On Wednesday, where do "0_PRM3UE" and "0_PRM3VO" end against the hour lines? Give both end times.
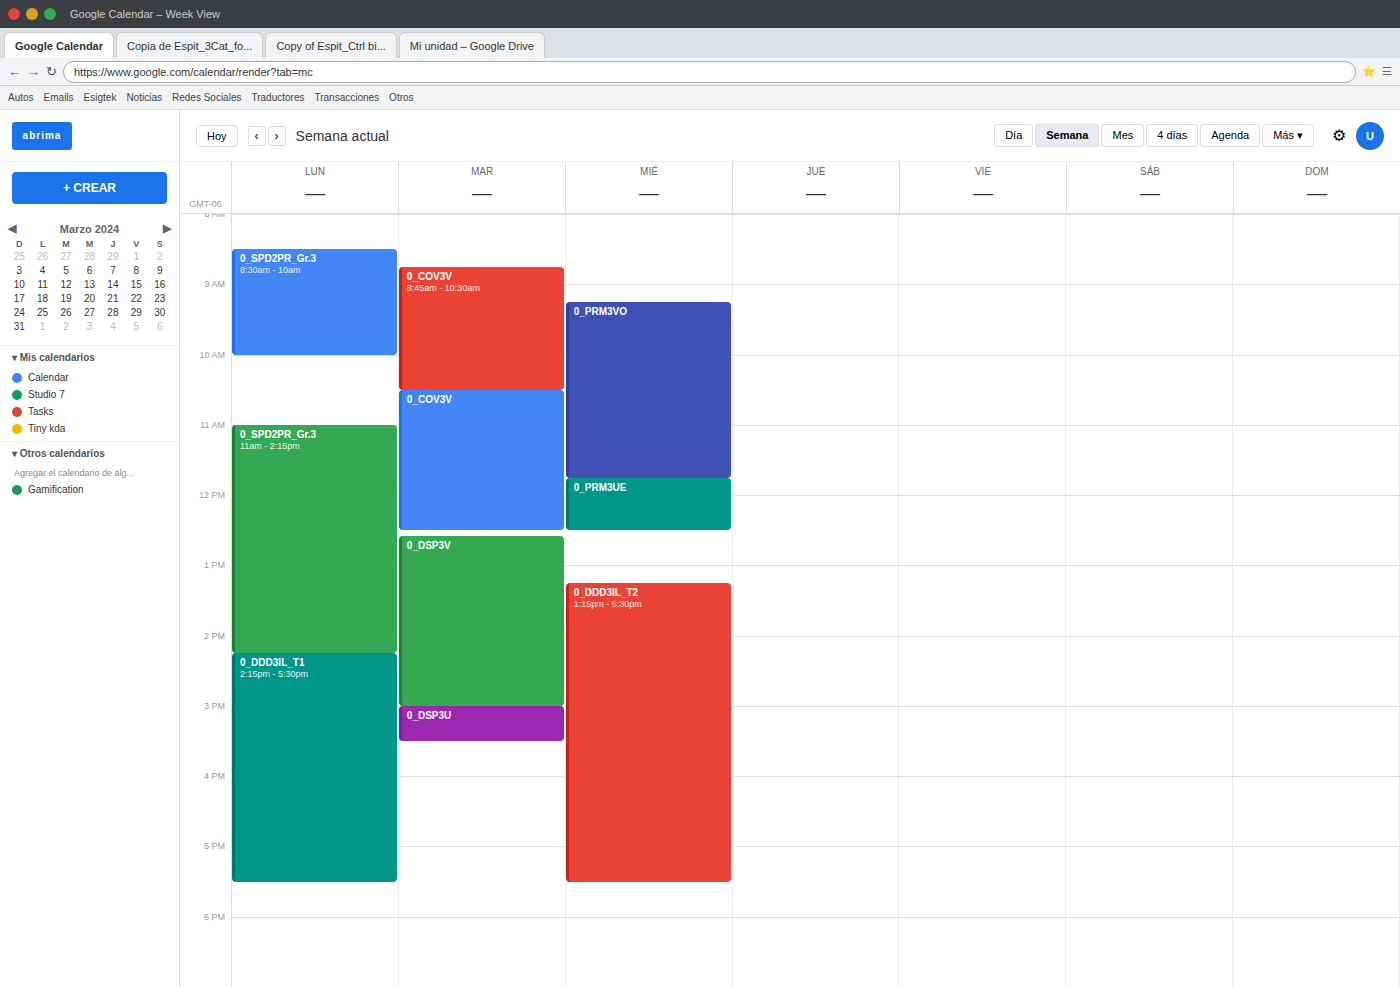
"0_PRM3UE": 12:30 PM, halfway between the 12 PM and 1 PM lines. "0_PRM3VO": 11:45 AM, neither: three quarters of the way from the 11 AM line to the 12 PM line.